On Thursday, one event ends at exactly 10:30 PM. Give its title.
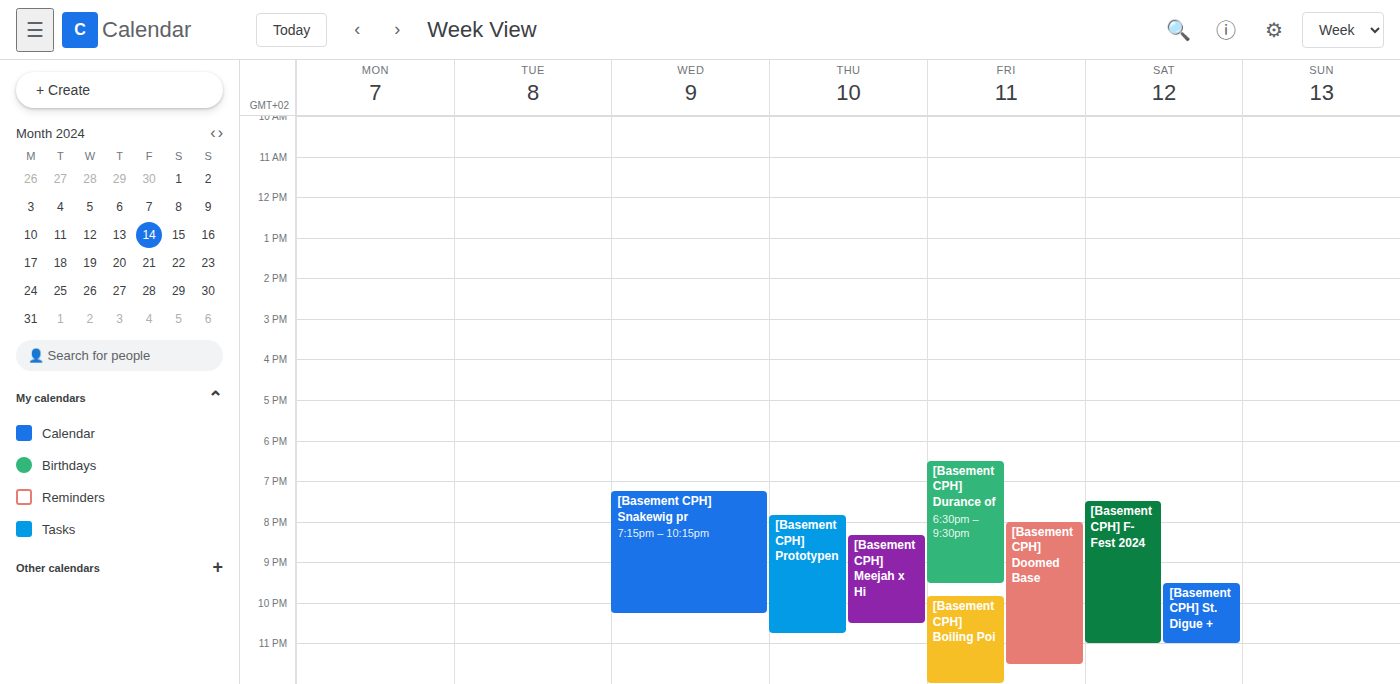
"[Basement CPH] Meejah x Hi"